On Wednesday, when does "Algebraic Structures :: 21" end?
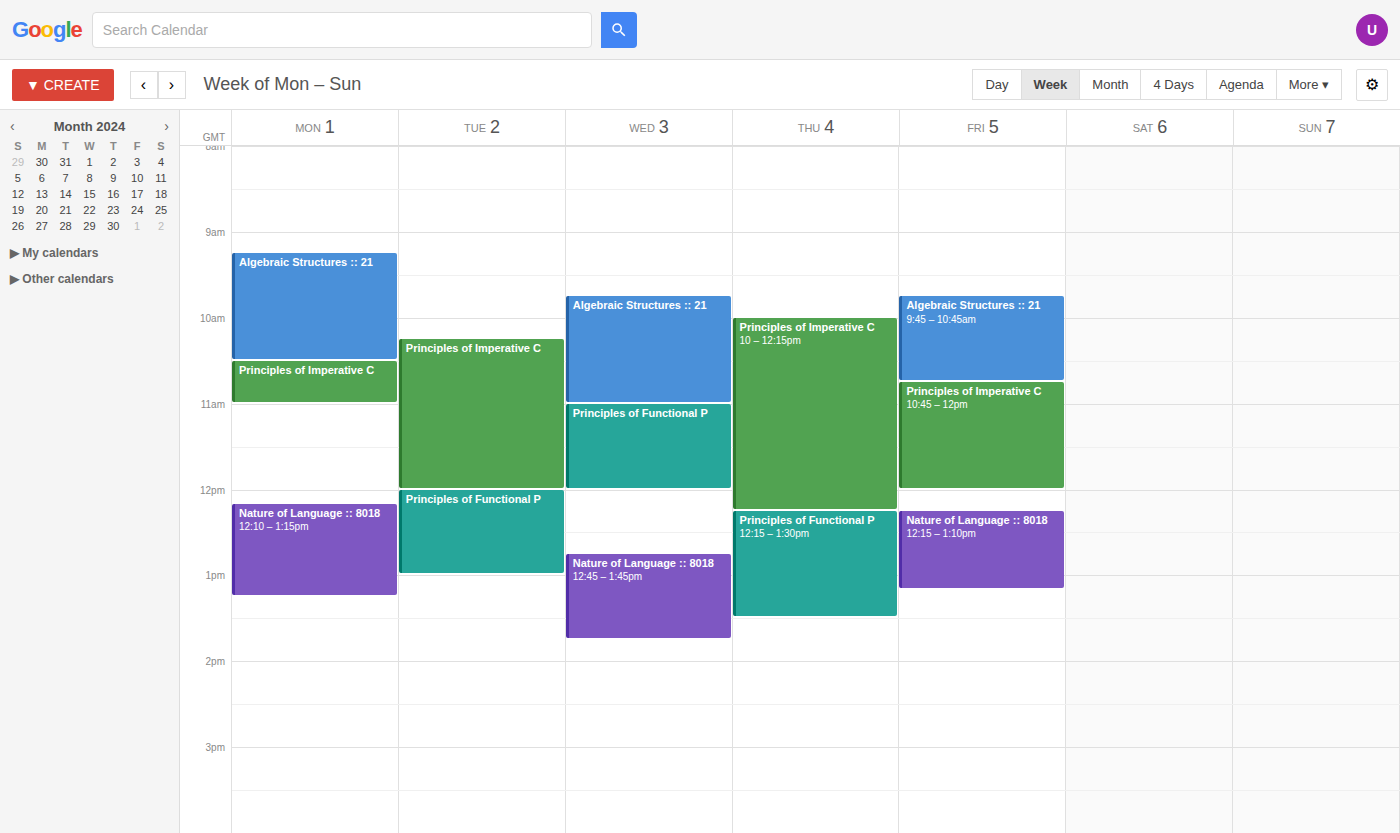
11:00 AM